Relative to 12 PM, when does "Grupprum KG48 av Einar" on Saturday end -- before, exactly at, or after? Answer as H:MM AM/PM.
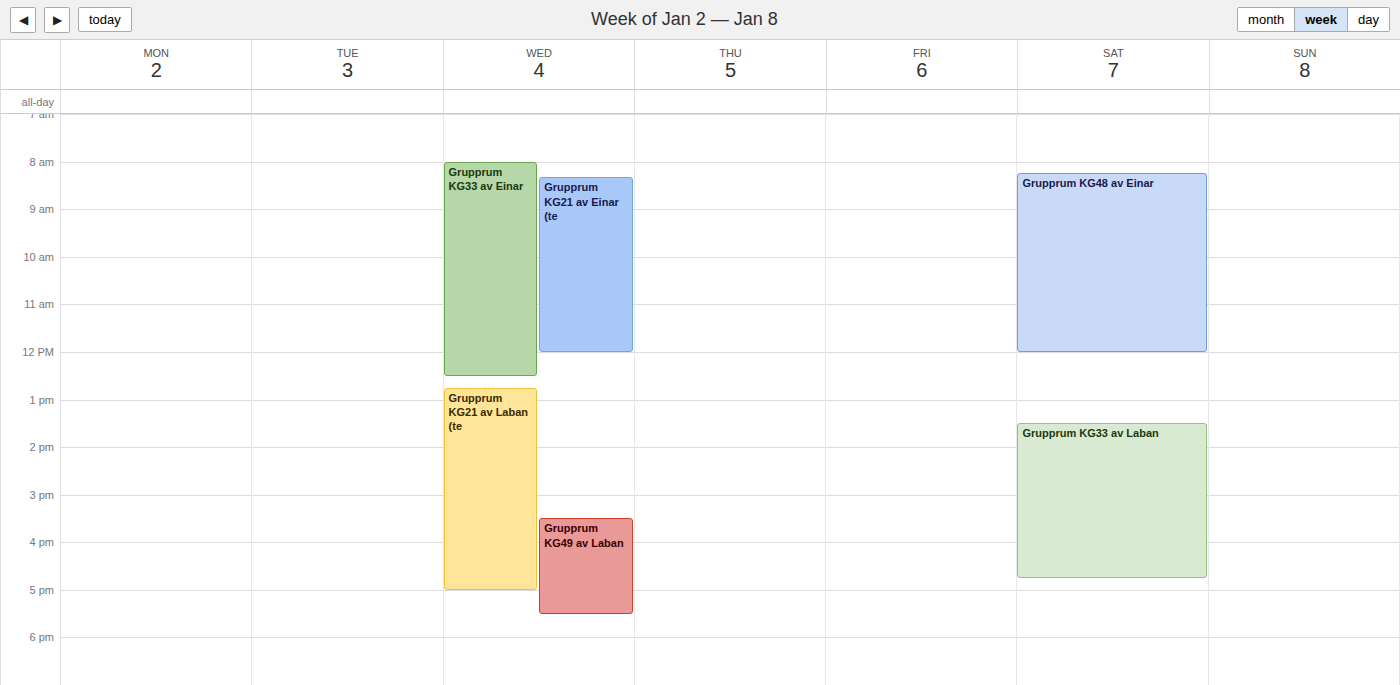
12:00 PM -- exactly at 12 PM, on the 12 PM line.